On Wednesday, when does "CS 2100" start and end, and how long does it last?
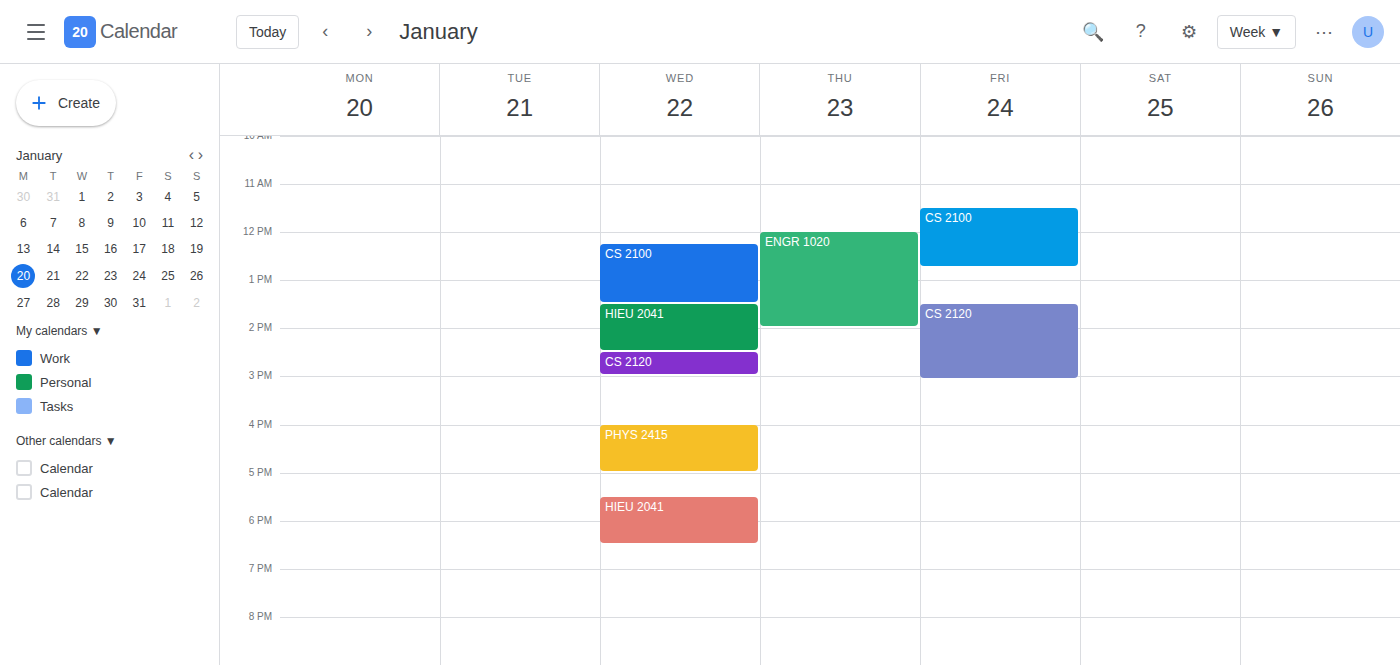
12:15 PM to 1:30 PM, 1 hour 15 minutes